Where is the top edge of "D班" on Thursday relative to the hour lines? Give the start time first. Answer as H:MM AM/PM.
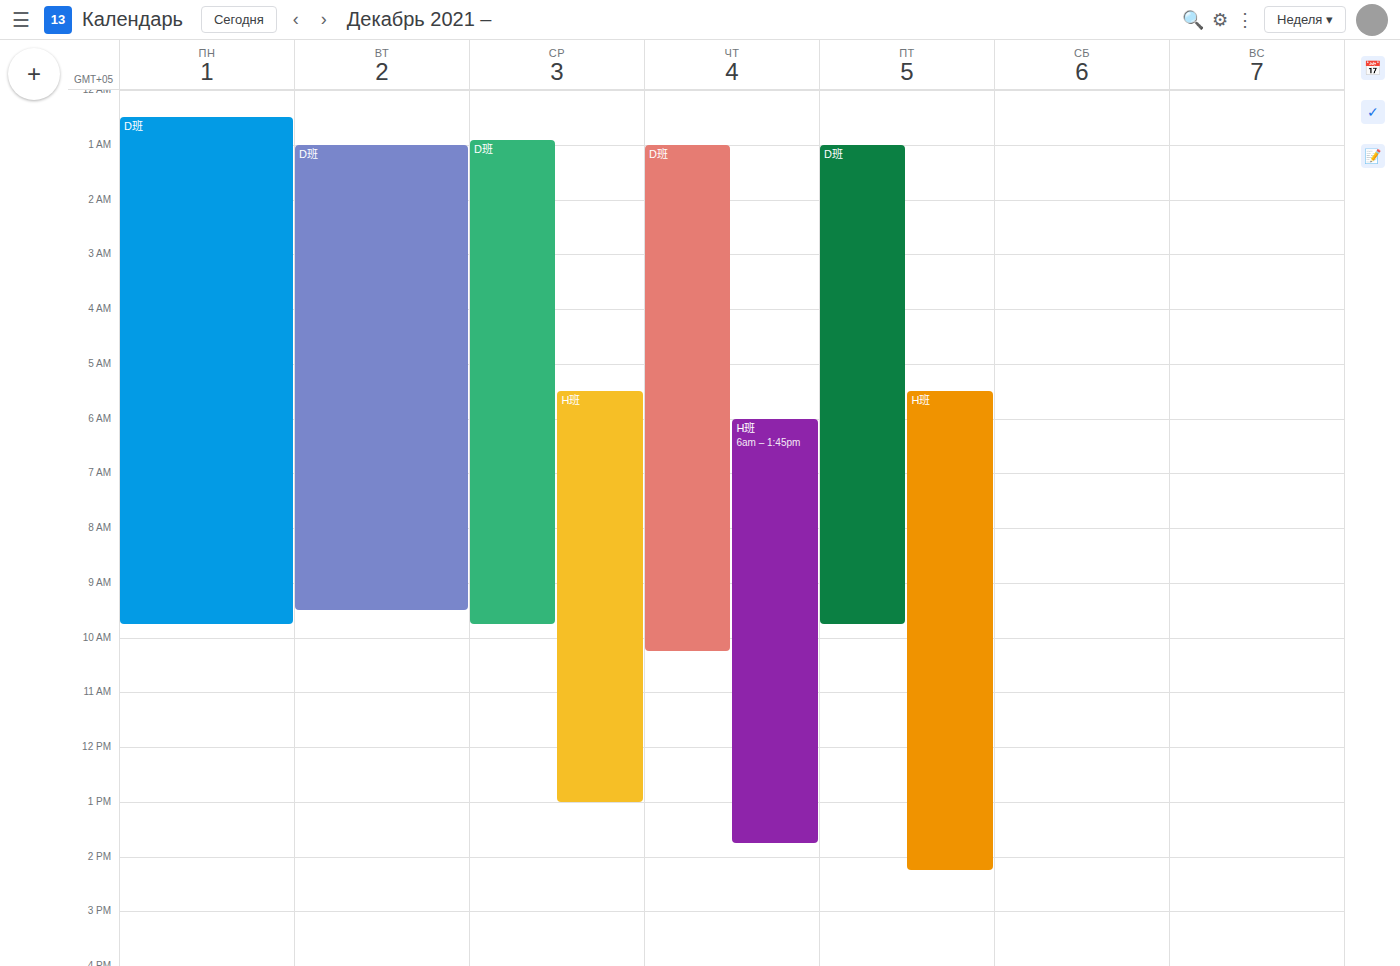
1:00 AM -- exactly on the 1 AM line.